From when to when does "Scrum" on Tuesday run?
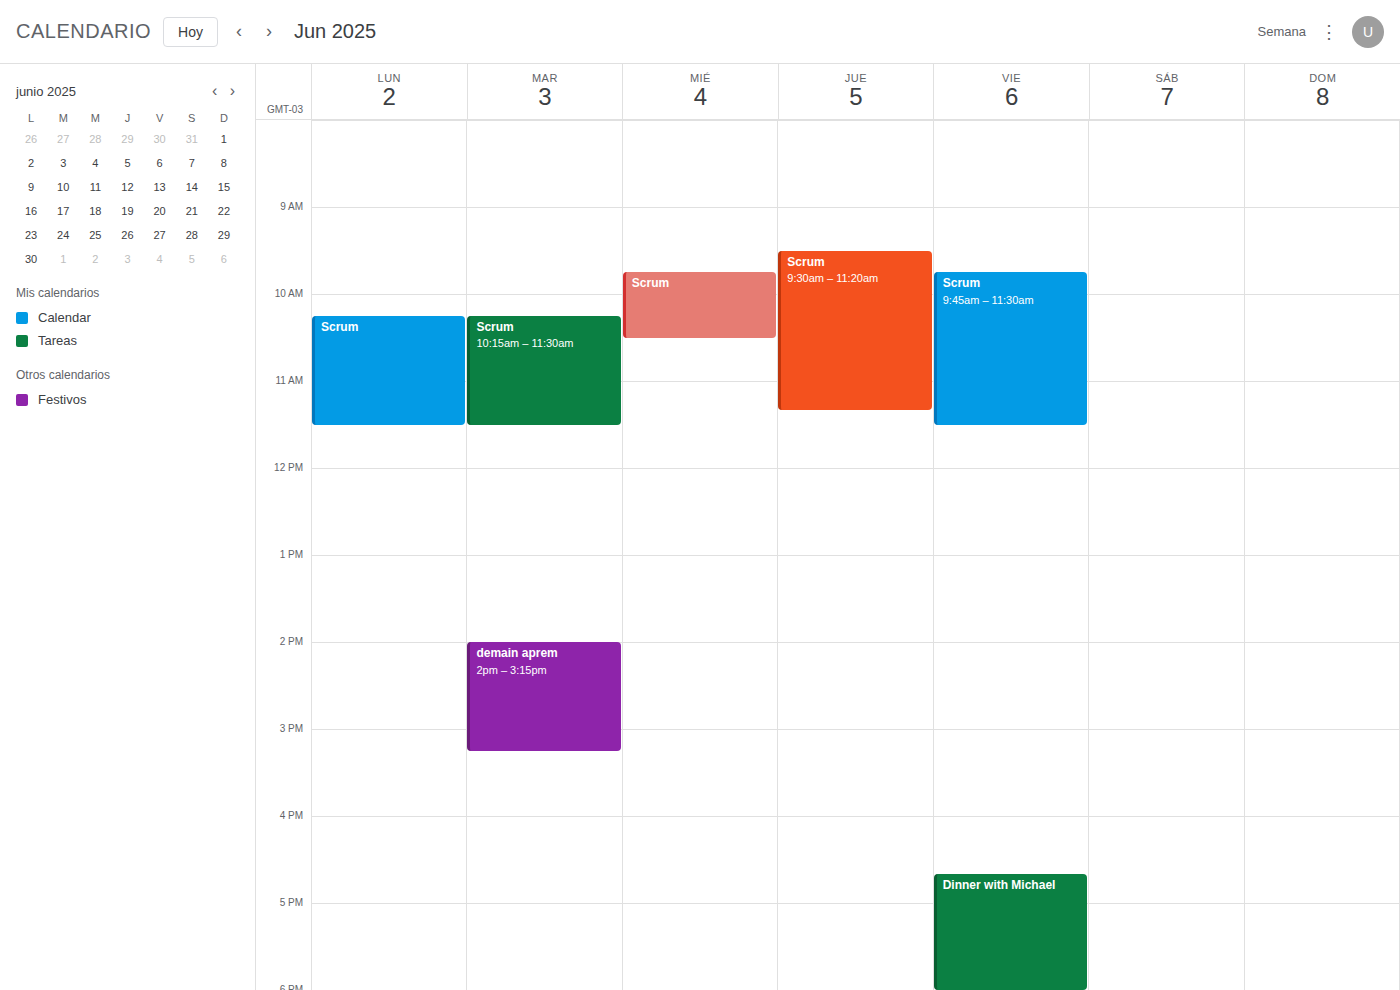
10:15 AM to 11:30 AM